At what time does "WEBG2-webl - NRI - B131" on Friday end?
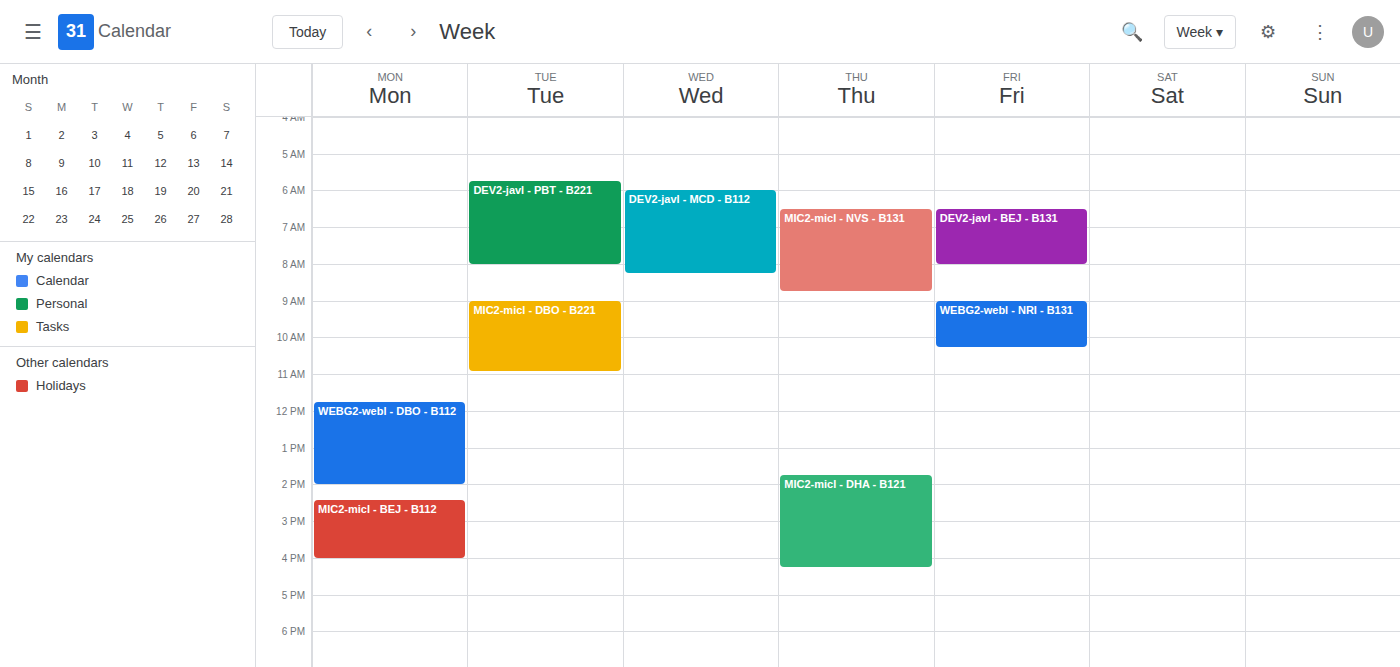
10:15 AM